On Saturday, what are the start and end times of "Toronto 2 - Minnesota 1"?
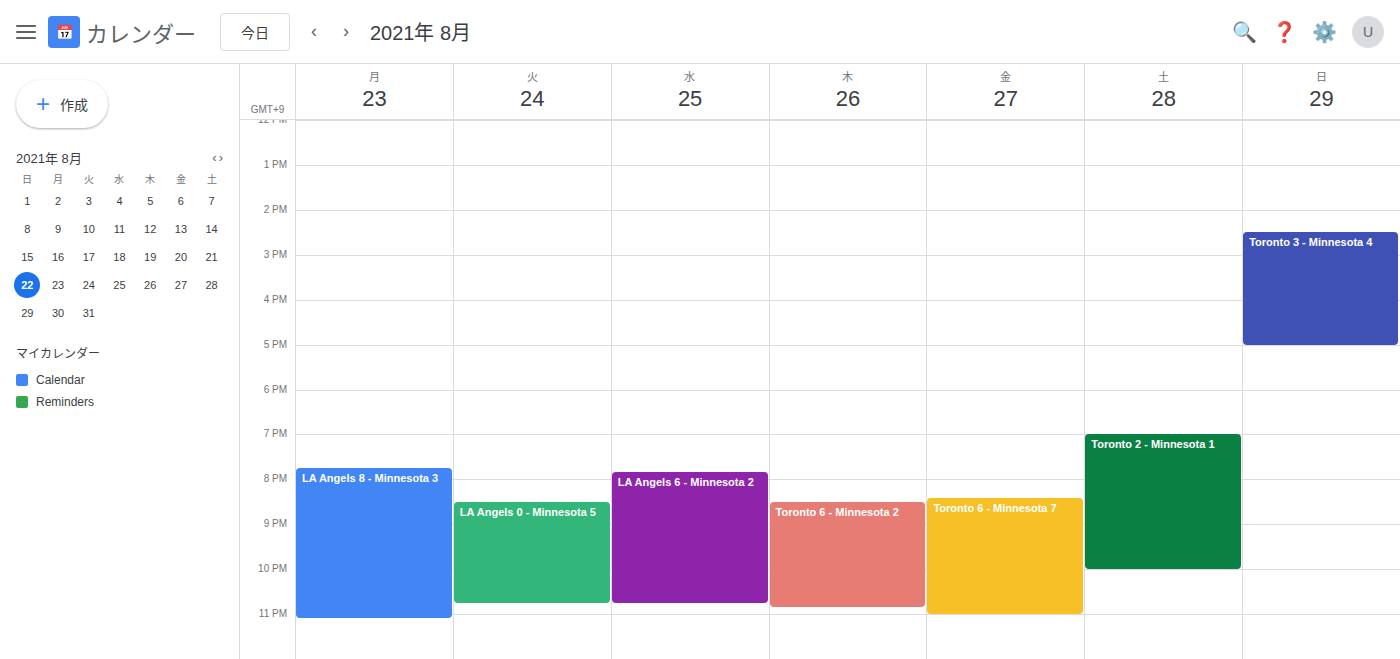
7:00 PM to 10:00 PM